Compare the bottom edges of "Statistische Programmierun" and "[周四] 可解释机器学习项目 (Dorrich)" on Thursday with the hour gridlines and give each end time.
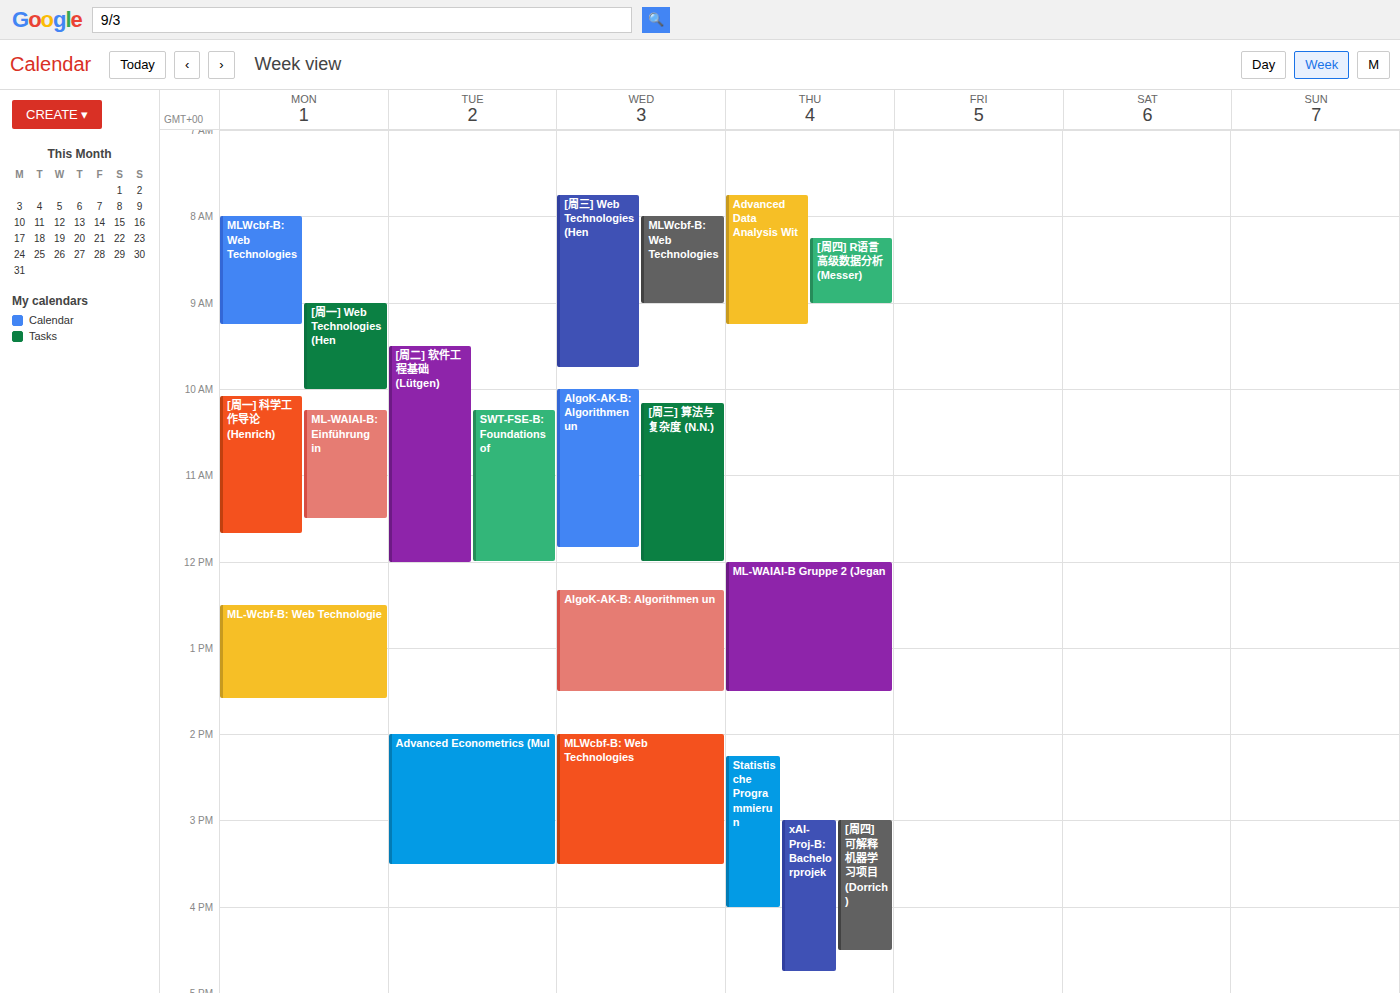
"Statistische Programmierun": 4:00 PM, exactly on the 4 PM line. "[周四] 可解释机器学习项目 (Dorrich)": 4:30 PM, halfway between the 4 PM and 5 PM lines.